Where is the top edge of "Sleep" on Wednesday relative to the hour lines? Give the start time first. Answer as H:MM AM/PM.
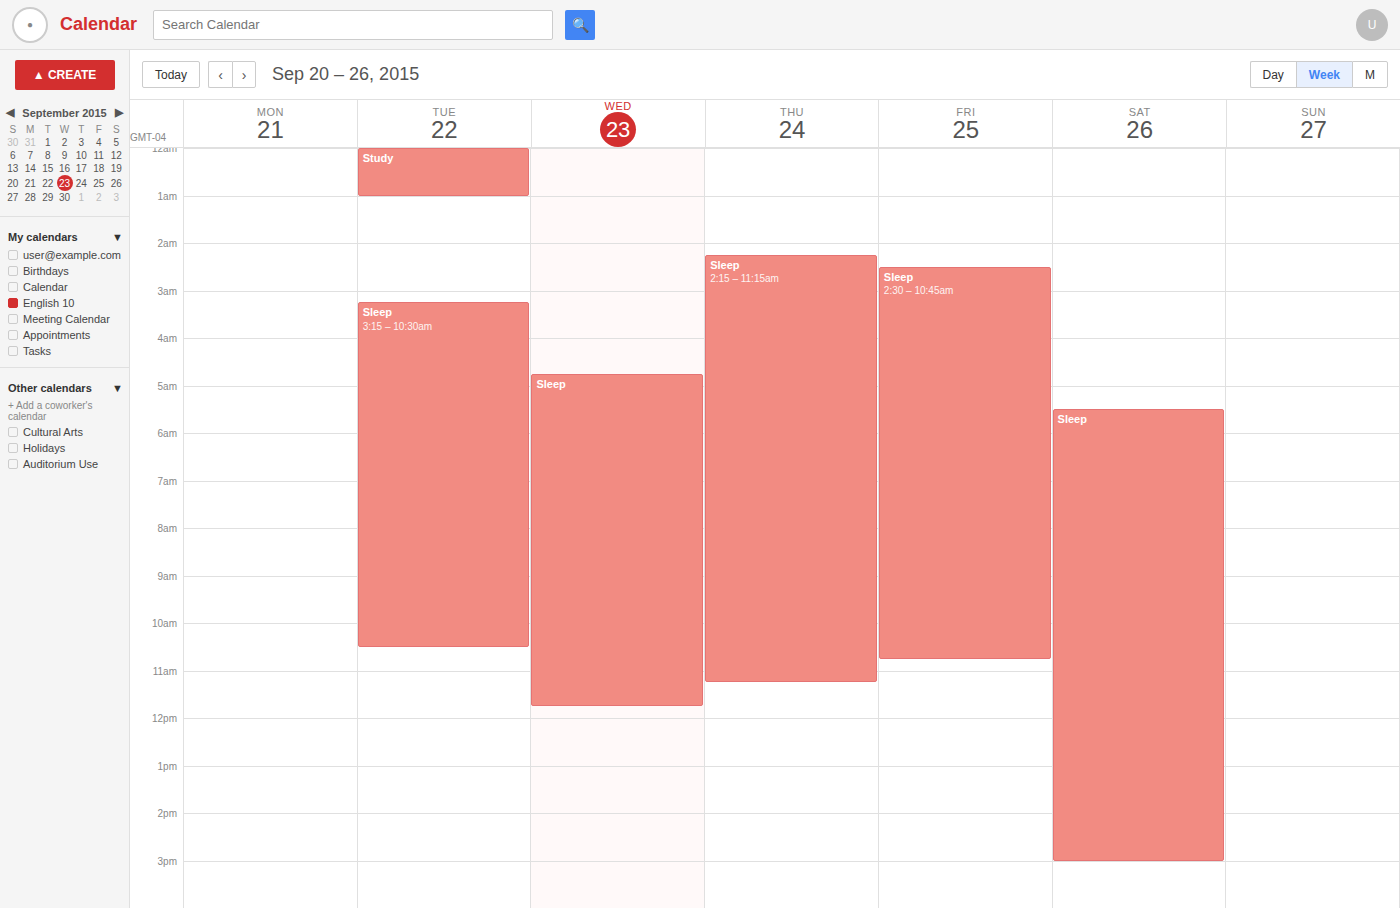
4:45 AM -- neither: three quarters of the way from the 4 AM line to the 5 AM line.